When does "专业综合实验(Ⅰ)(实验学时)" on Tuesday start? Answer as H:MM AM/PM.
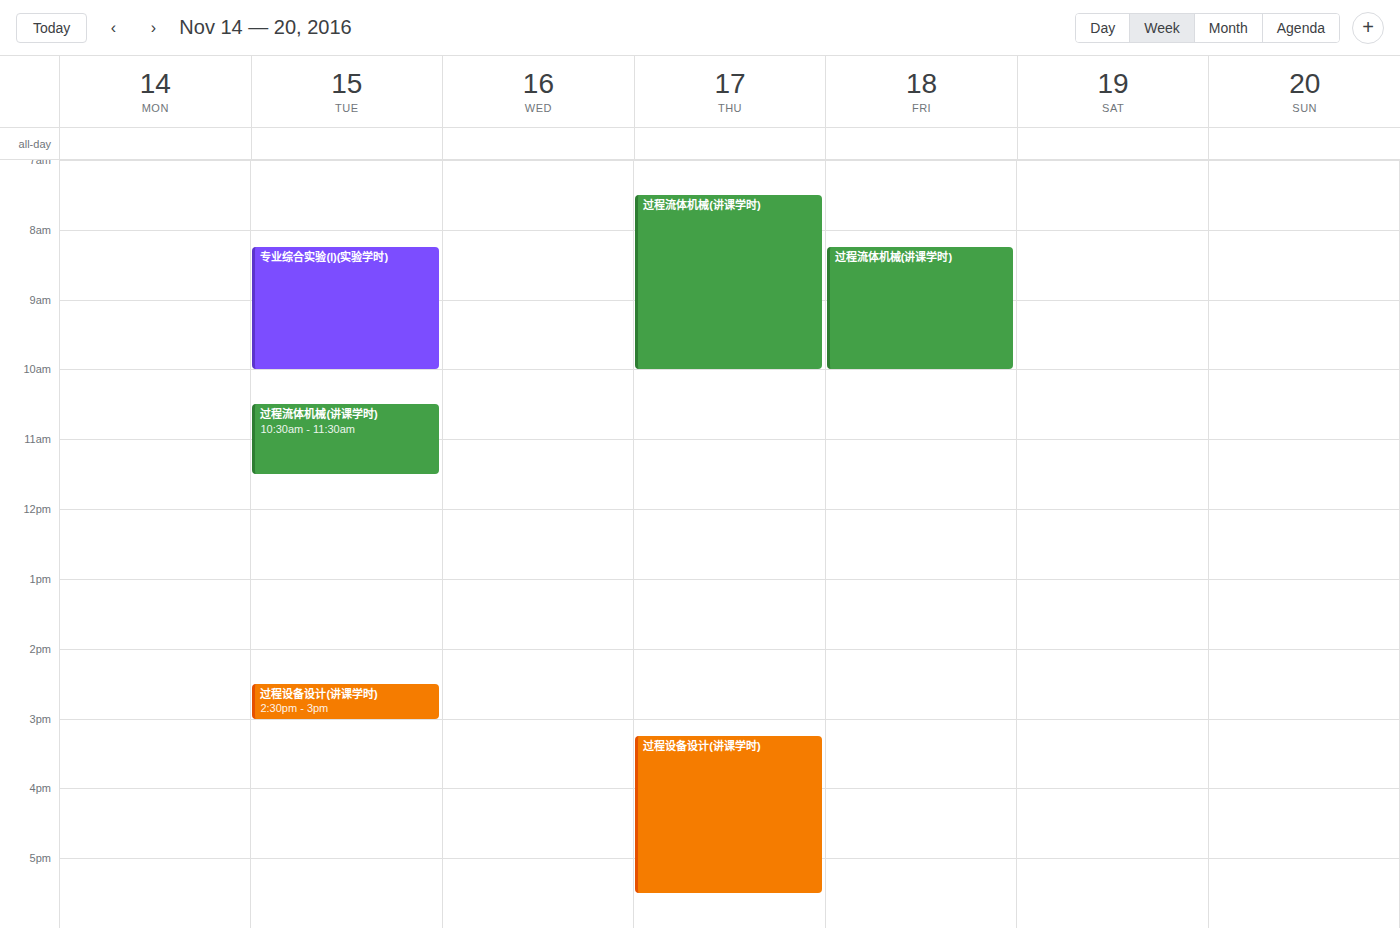
8:15 AM